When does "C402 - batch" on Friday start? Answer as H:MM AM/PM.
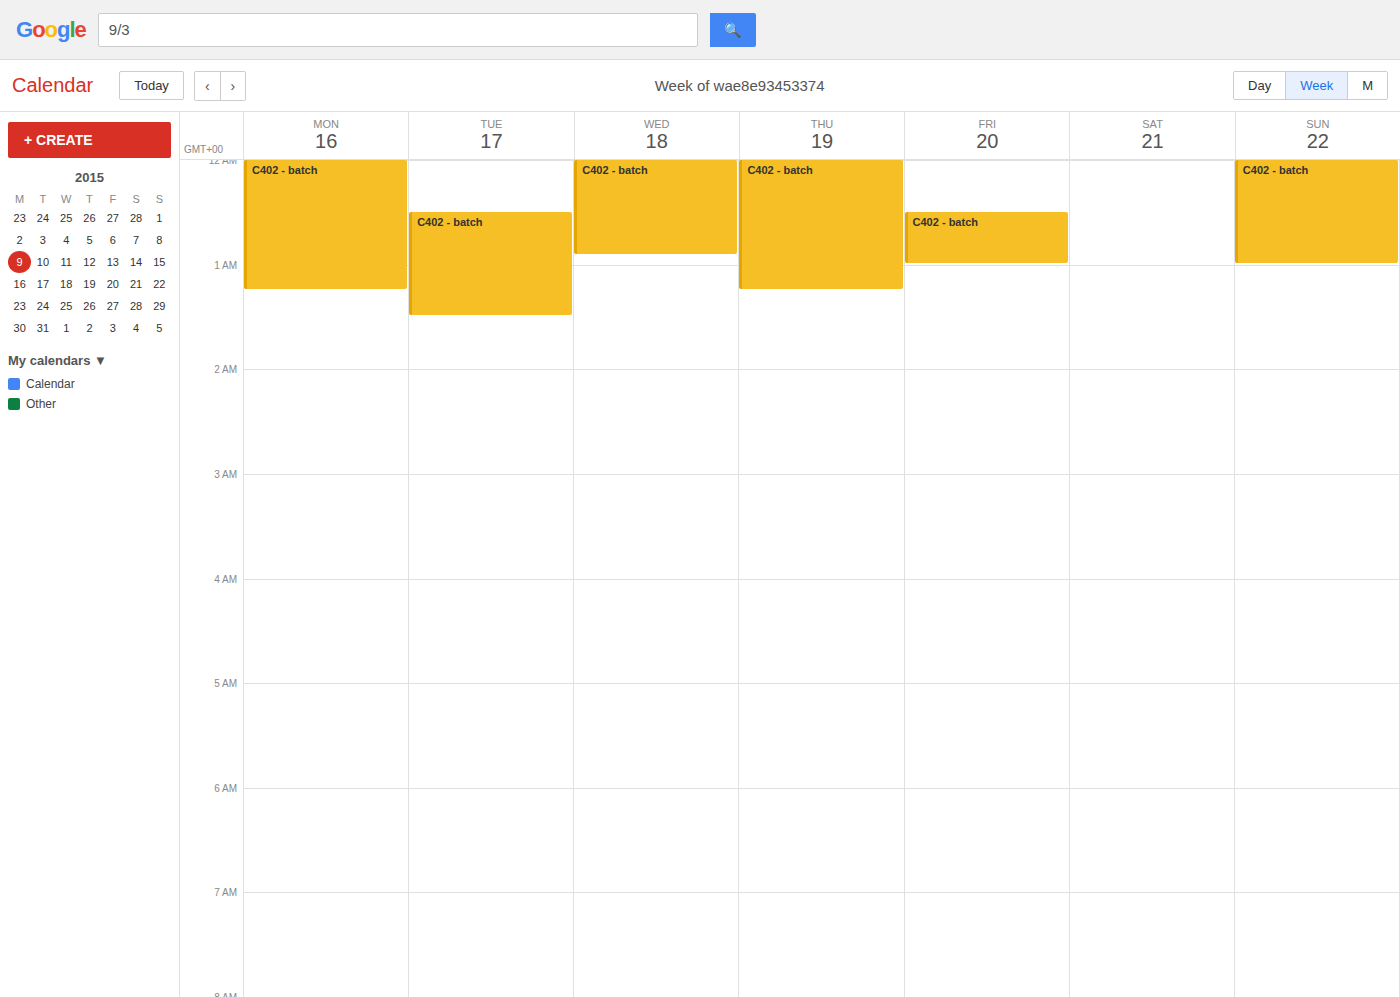
12:30 AM